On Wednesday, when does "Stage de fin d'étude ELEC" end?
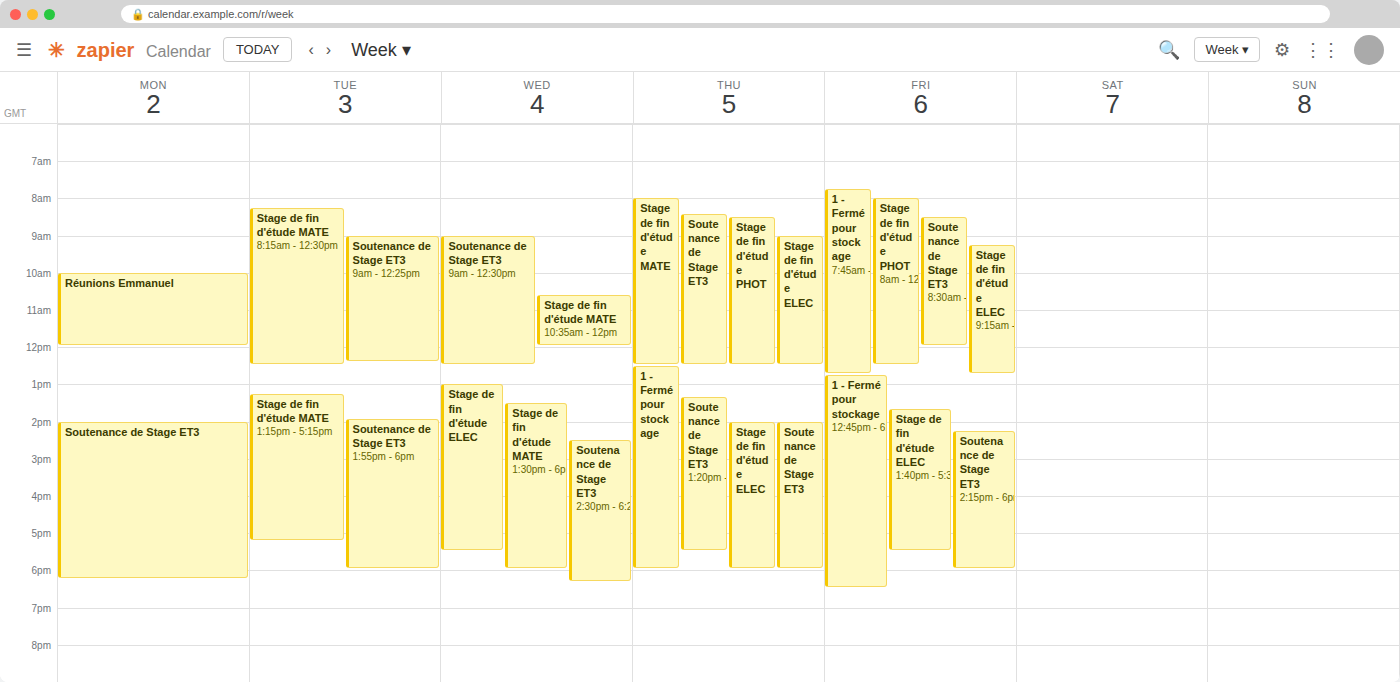
5:30 PM